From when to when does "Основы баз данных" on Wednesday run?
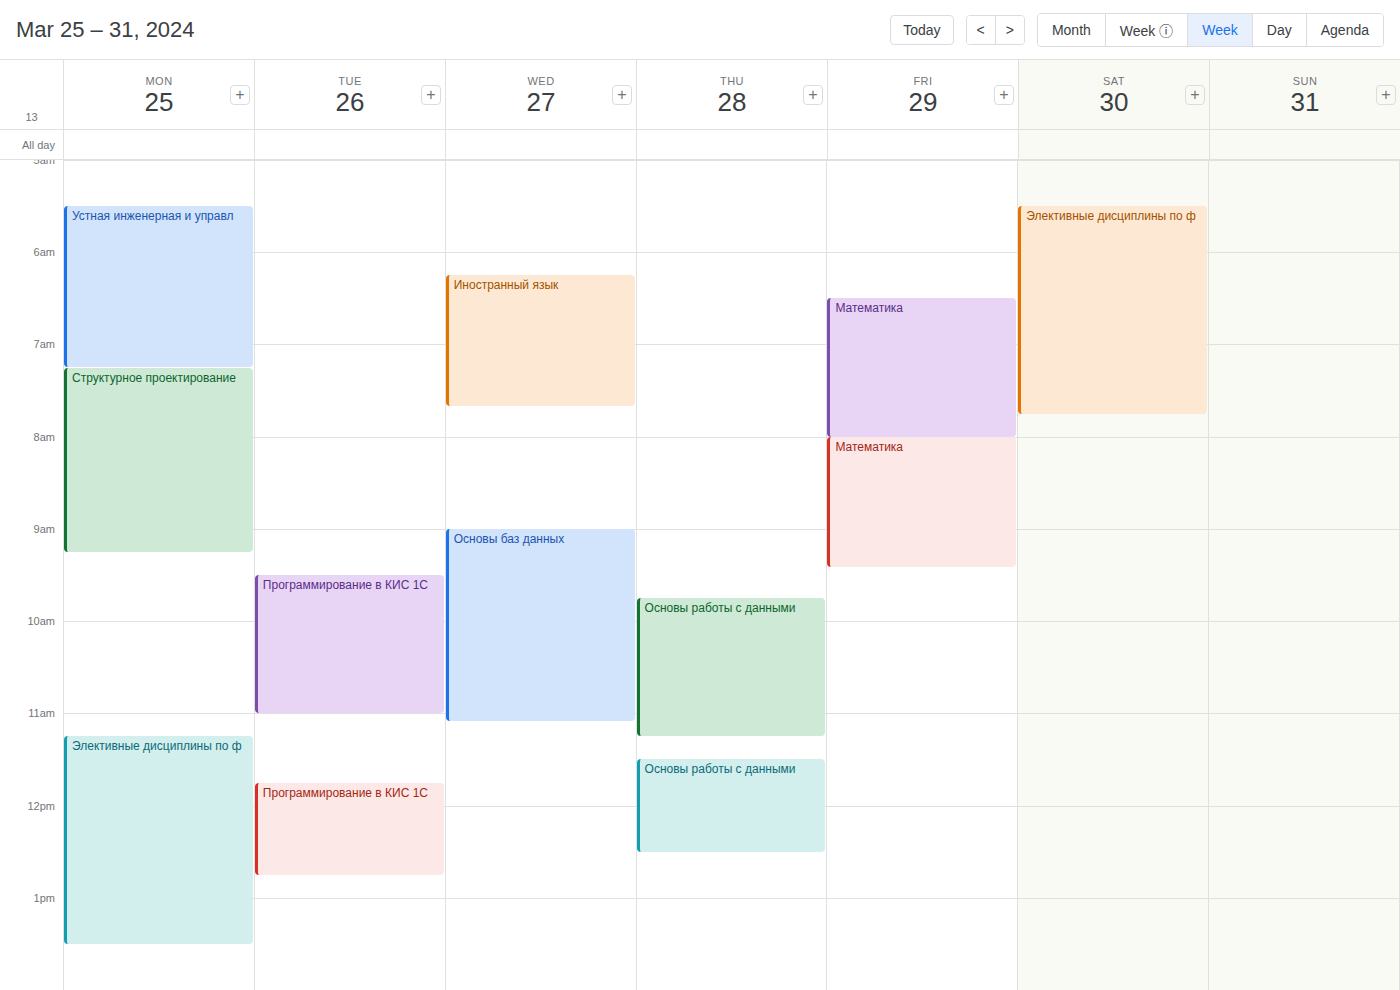
09:00 to 11:05